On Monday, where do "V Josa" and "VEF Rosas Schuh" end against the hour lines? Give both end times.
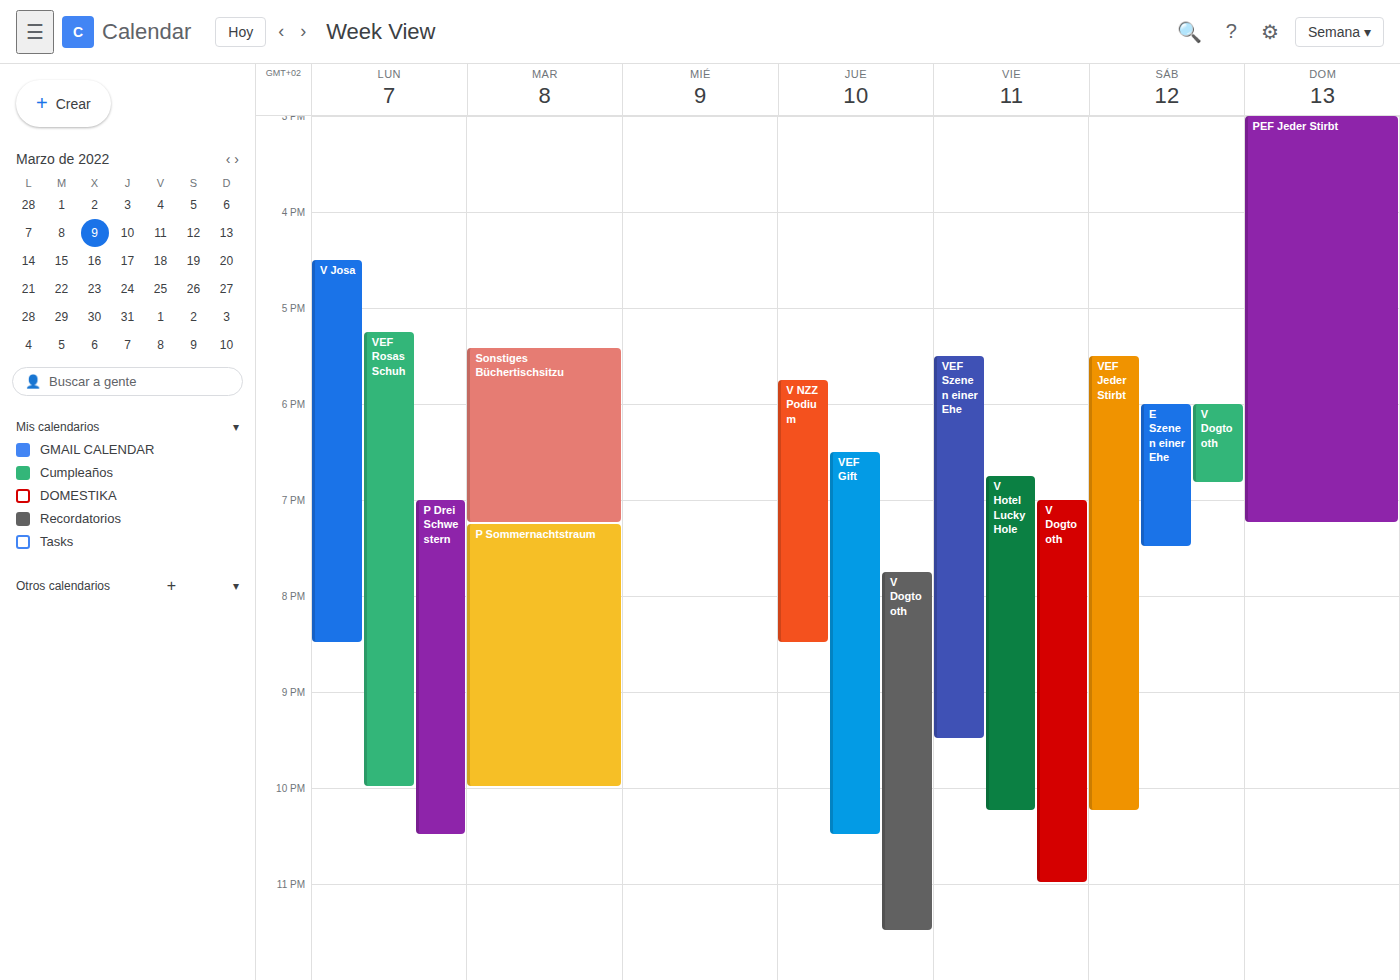
"V Josa": 8:30 PM, halfway between the 8 PM and 9 PM lines. "VEF Rosas Schuh": 10:00 PM, exactly on the 10 PM line.